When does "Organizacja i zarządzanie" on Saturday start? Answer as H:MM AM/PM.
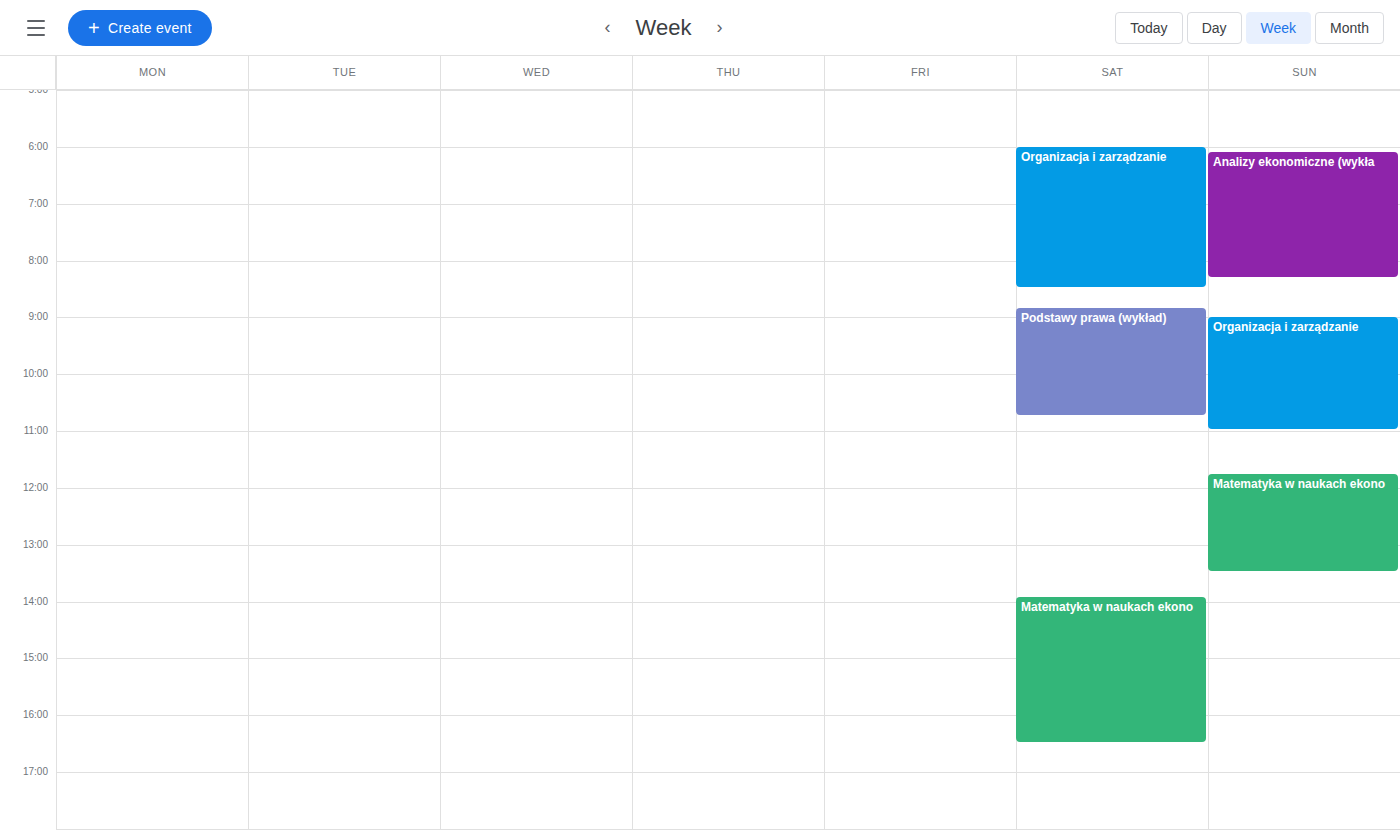
6:00 AM